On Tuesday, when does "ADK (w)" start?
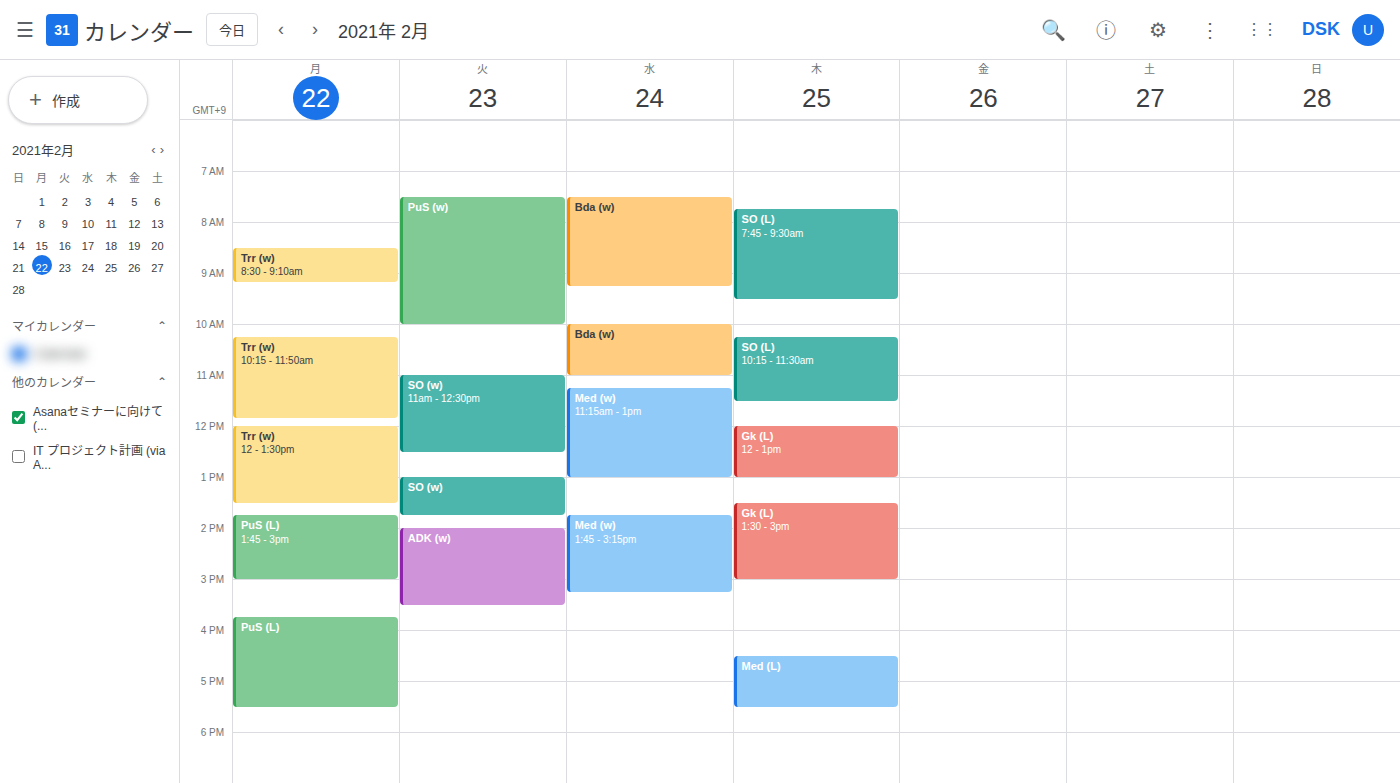
2:00 PM